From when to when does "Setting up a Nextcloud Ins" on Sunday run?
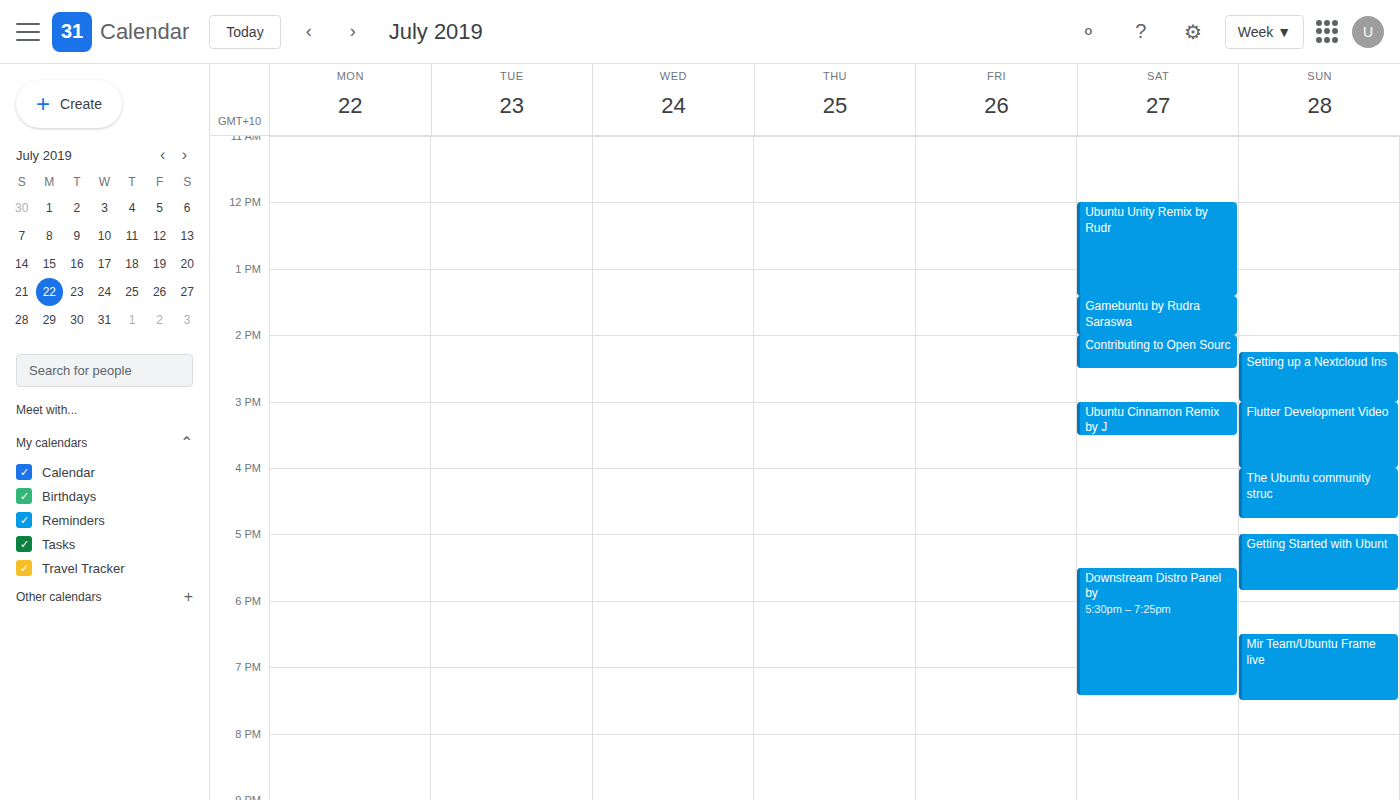
2:15 PM to 3:00 PM